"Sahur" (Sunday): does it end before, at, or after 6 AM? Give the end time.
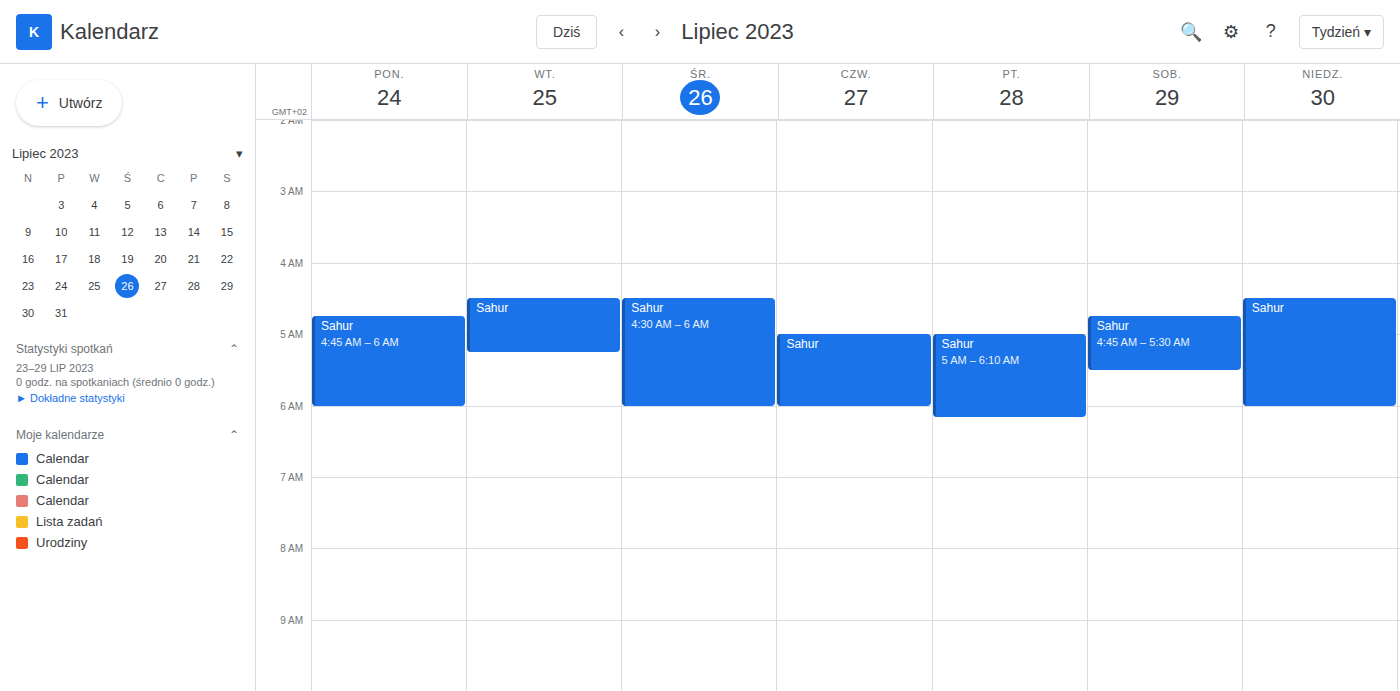
6:00 AM -- exactly at 6 AM, on the 6 AM line.